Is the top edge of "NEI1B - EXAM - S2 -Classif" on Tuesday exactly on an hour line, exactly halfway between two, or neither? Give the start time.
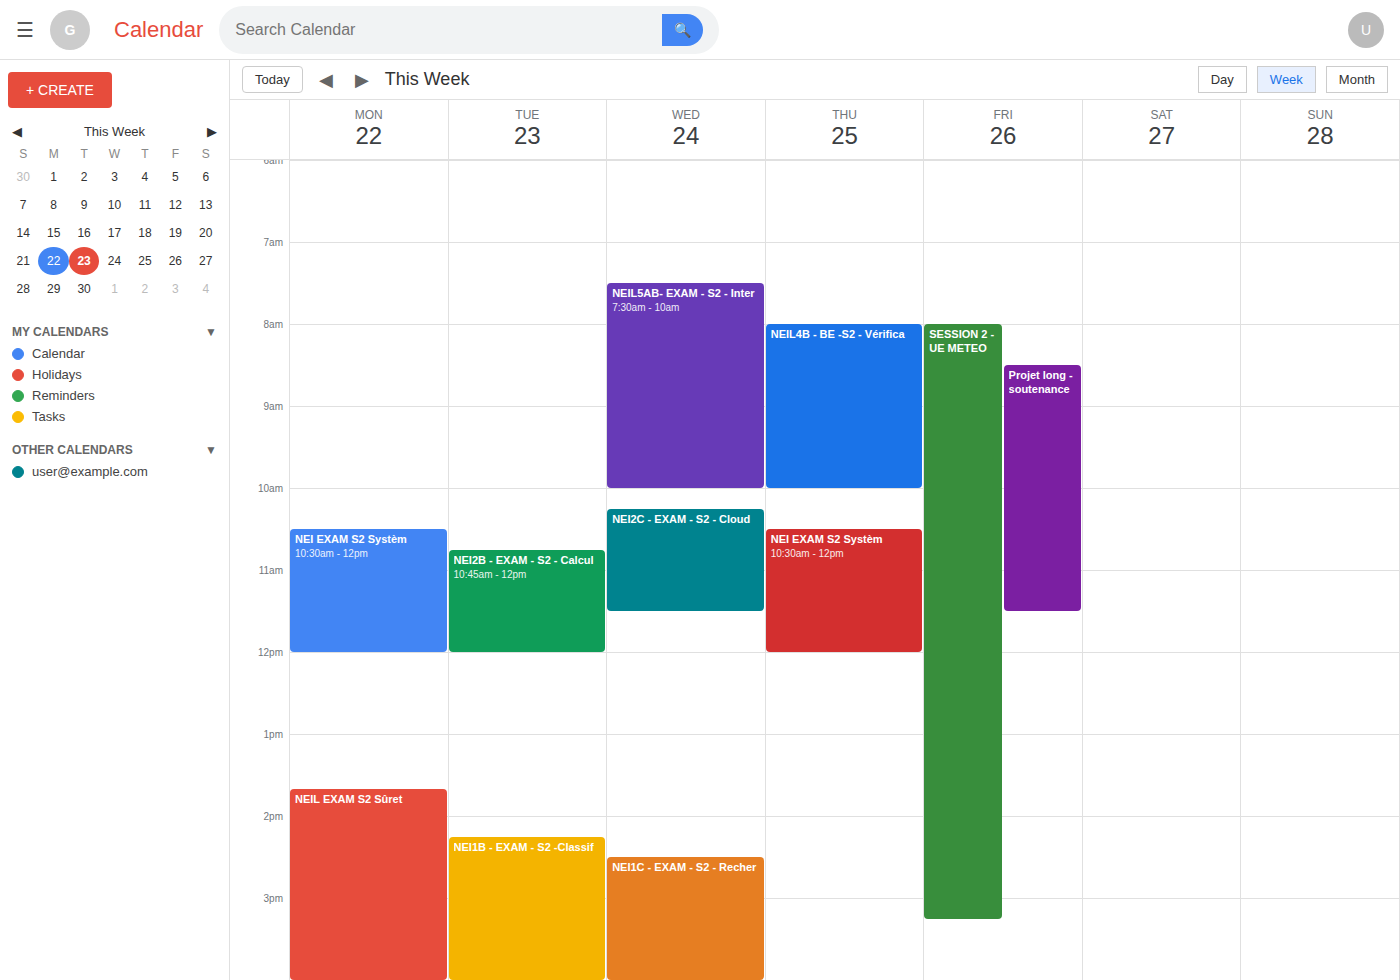
2:15 PM -- neither: a quarter of the way from the 2 PM line to the 3 PM line.